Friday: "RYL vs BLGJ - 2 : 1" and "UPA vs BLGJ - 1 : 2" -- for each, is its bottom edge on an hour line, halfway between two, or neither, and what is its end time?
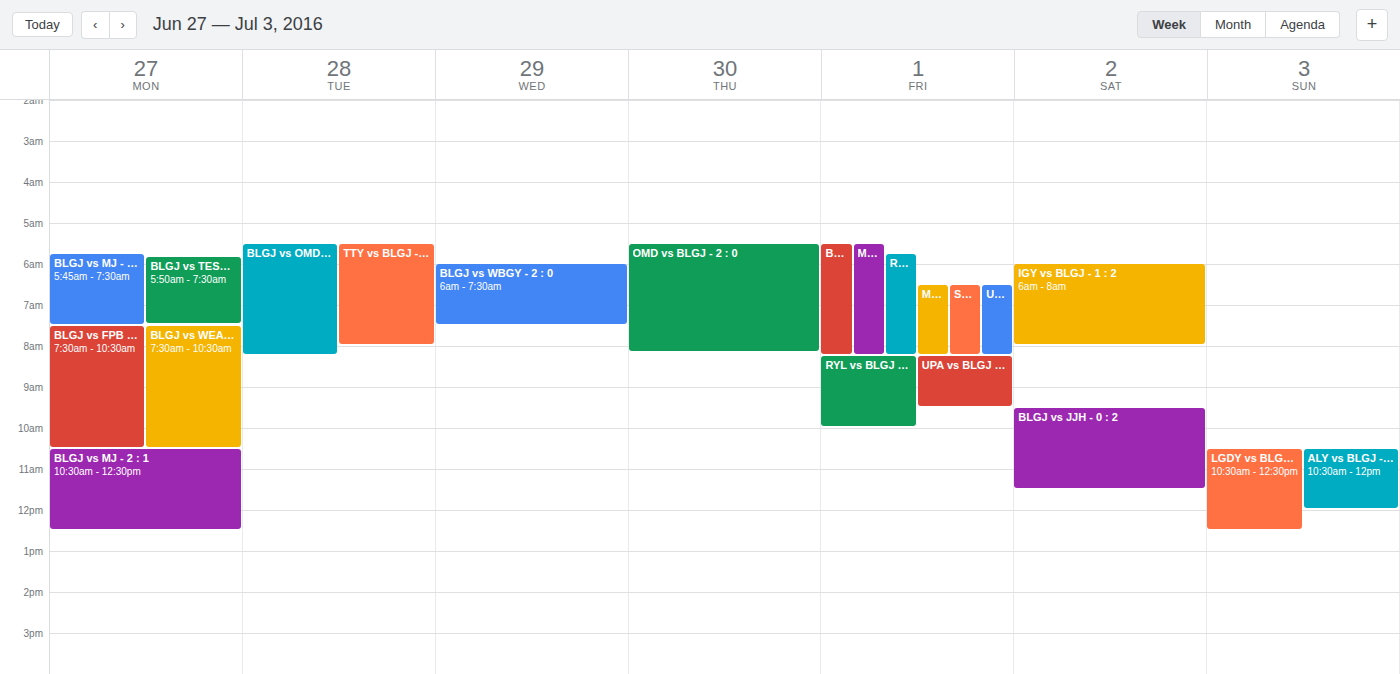
"RYL vs BLGJ - 2 : 1": 10:00 AM, exactly on the 10 AM line. "UPA vs BLGJ - 1 : 2": 9:30 AM, halfway between the 9 AM and 10 AM lines.